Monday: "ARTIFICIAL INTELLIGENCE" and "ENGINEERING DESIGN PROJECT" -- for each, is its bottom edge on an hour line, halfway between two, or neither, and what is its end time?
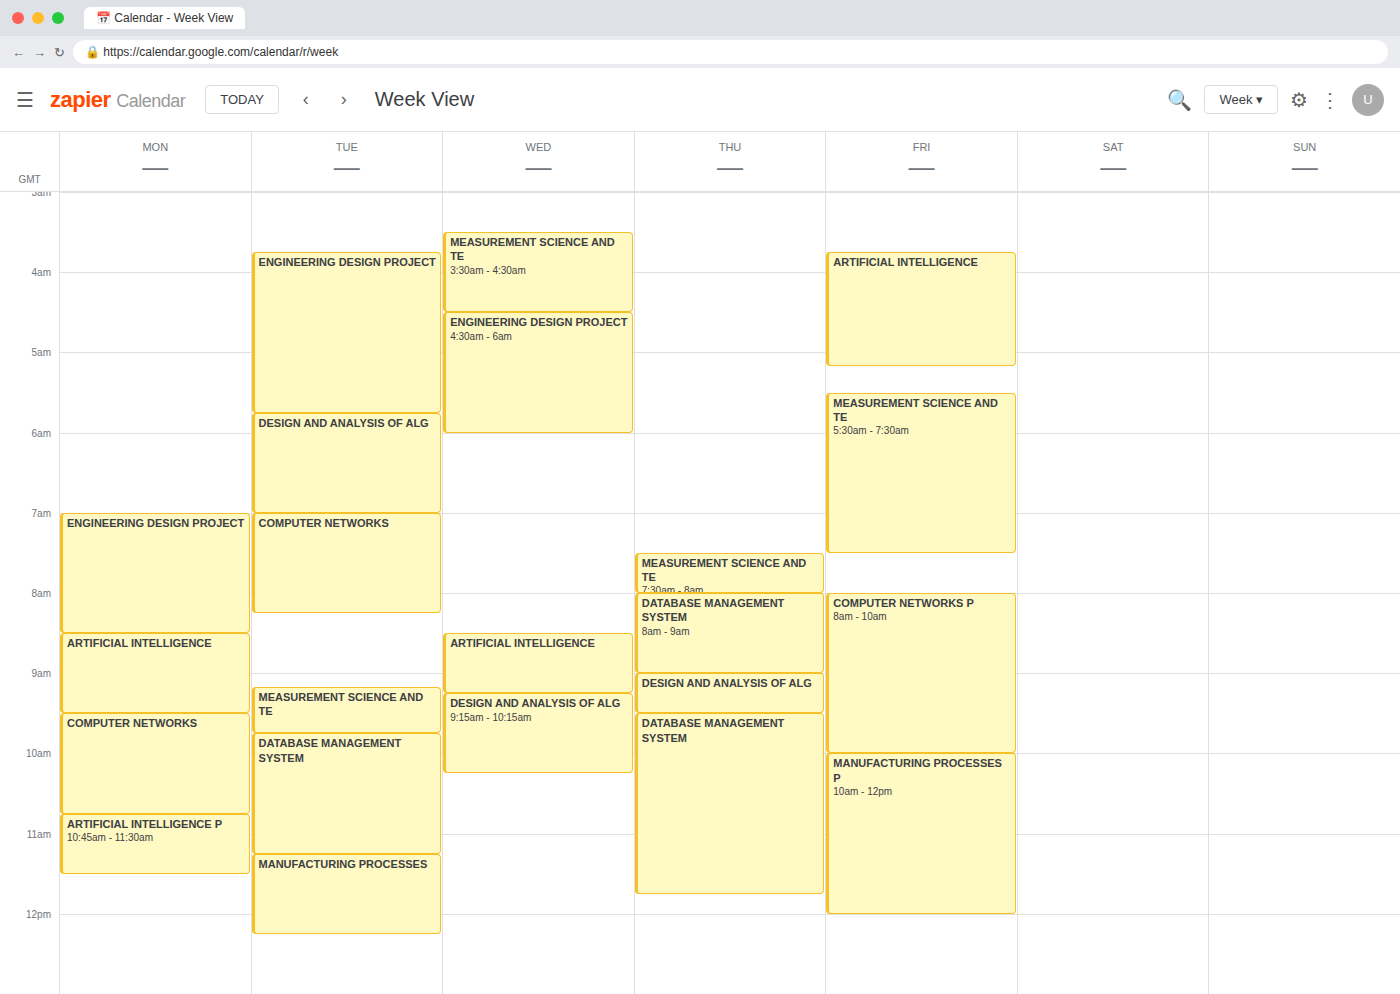
"ARTIFICIAL INTELLIGENCE": 9:30 AM, halfway between the 9 AM and 10 AM lines. "ENGINEERING DESIGN PROJECT": 8:30 AM, halfway between the 8 AM and 9 AM lines.